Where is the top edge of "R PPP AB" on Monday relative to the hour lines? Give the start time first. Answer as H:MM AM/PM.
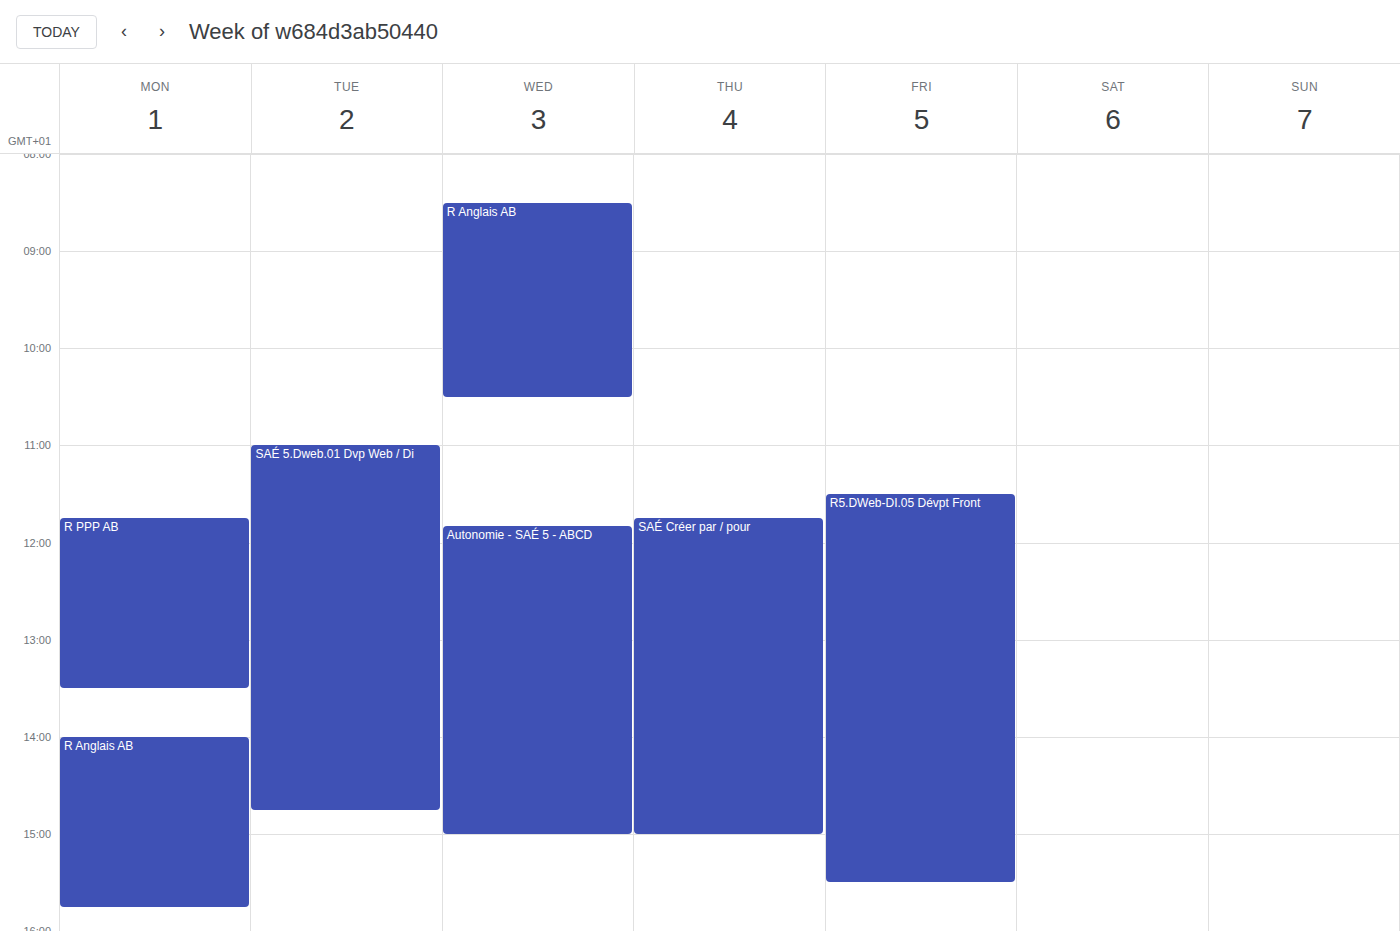
11:45 AM -- neither: three quarters of the way from the 11 AM line to the 12 PM line.